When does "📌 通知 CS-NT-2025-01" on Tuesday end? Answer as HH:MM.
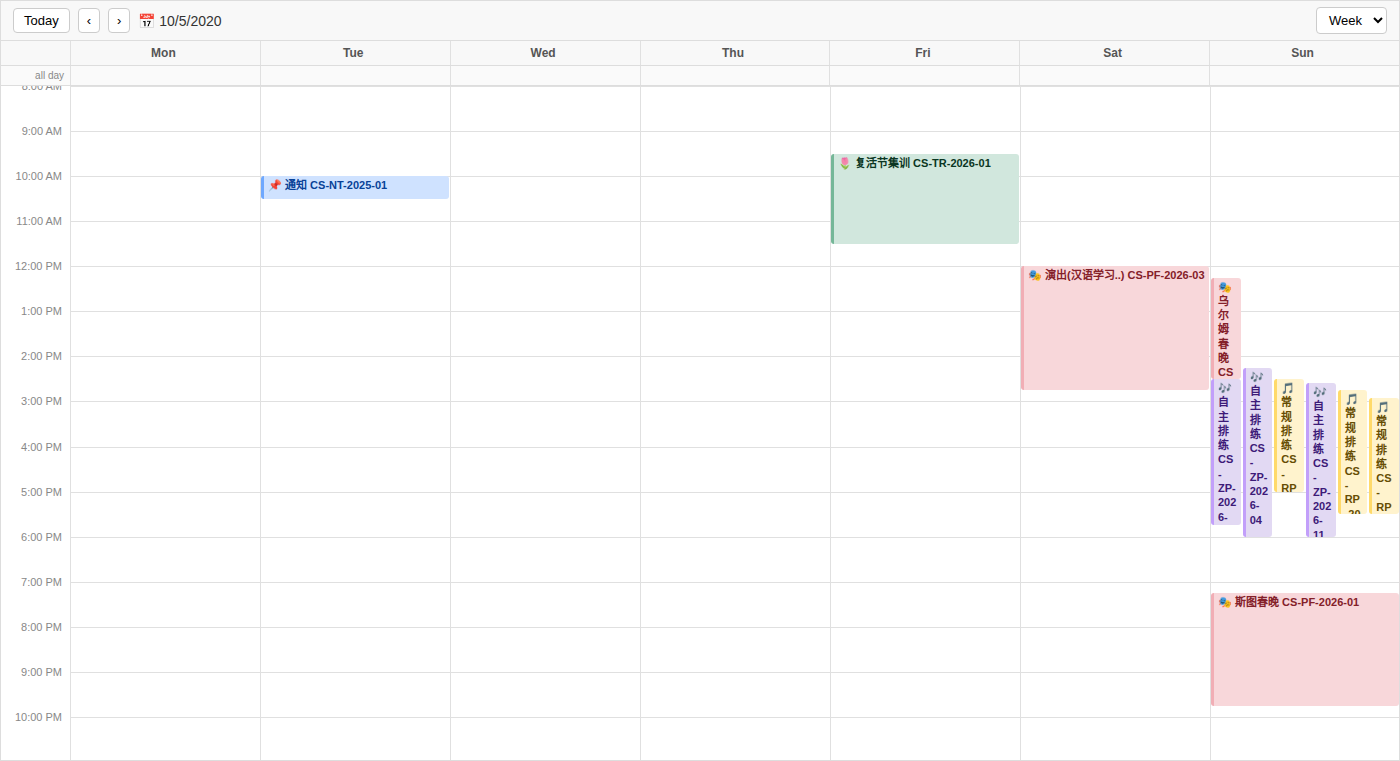
10:30